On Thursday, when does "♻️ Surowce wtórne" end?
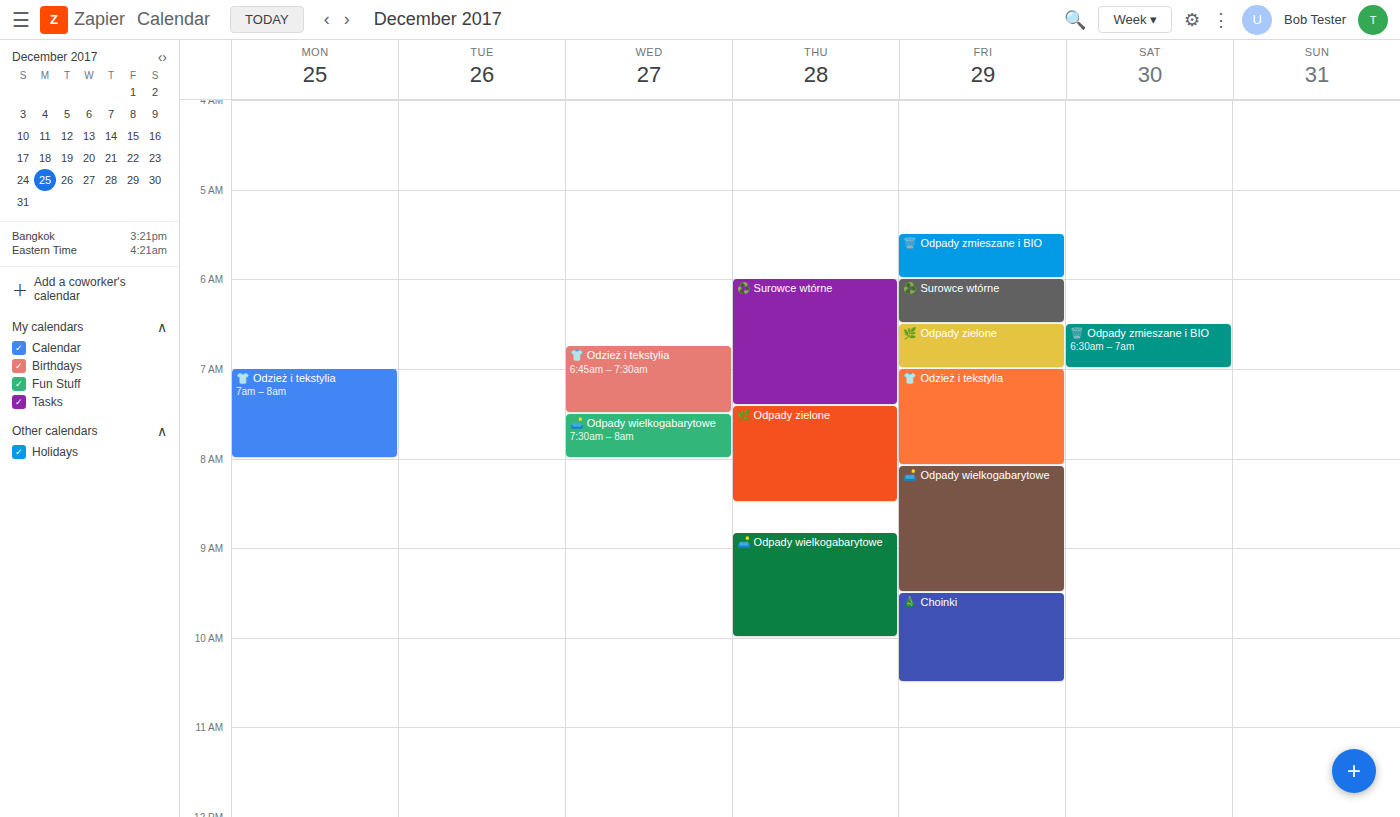
7:25 AM